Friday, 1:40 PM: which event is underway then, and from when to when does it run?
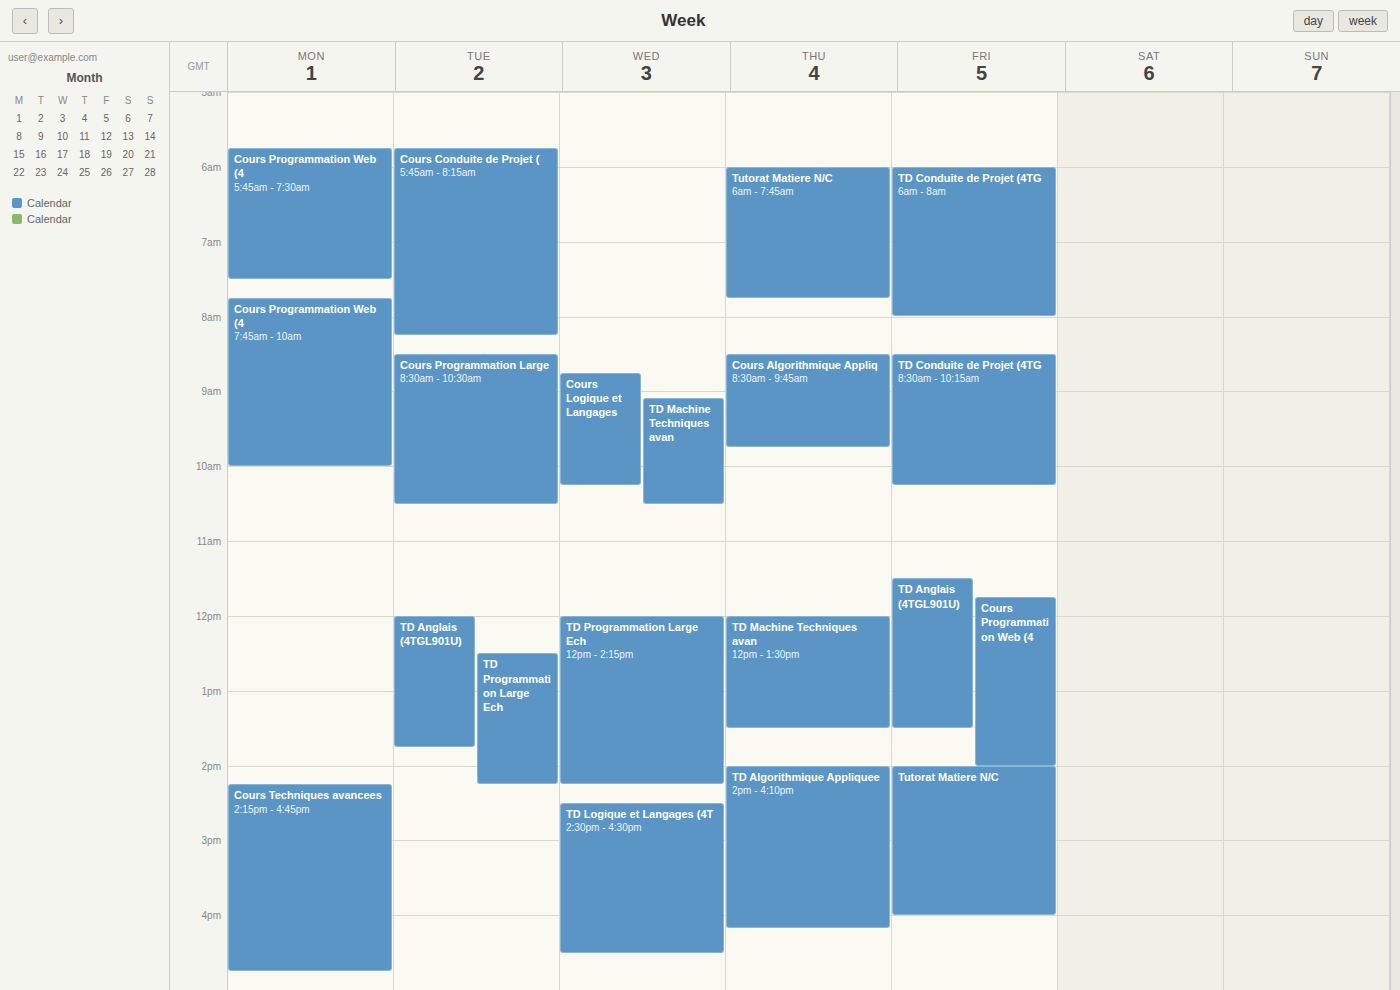
"Cours Programmation Web (4", 11:45 AM to 2:00 PM